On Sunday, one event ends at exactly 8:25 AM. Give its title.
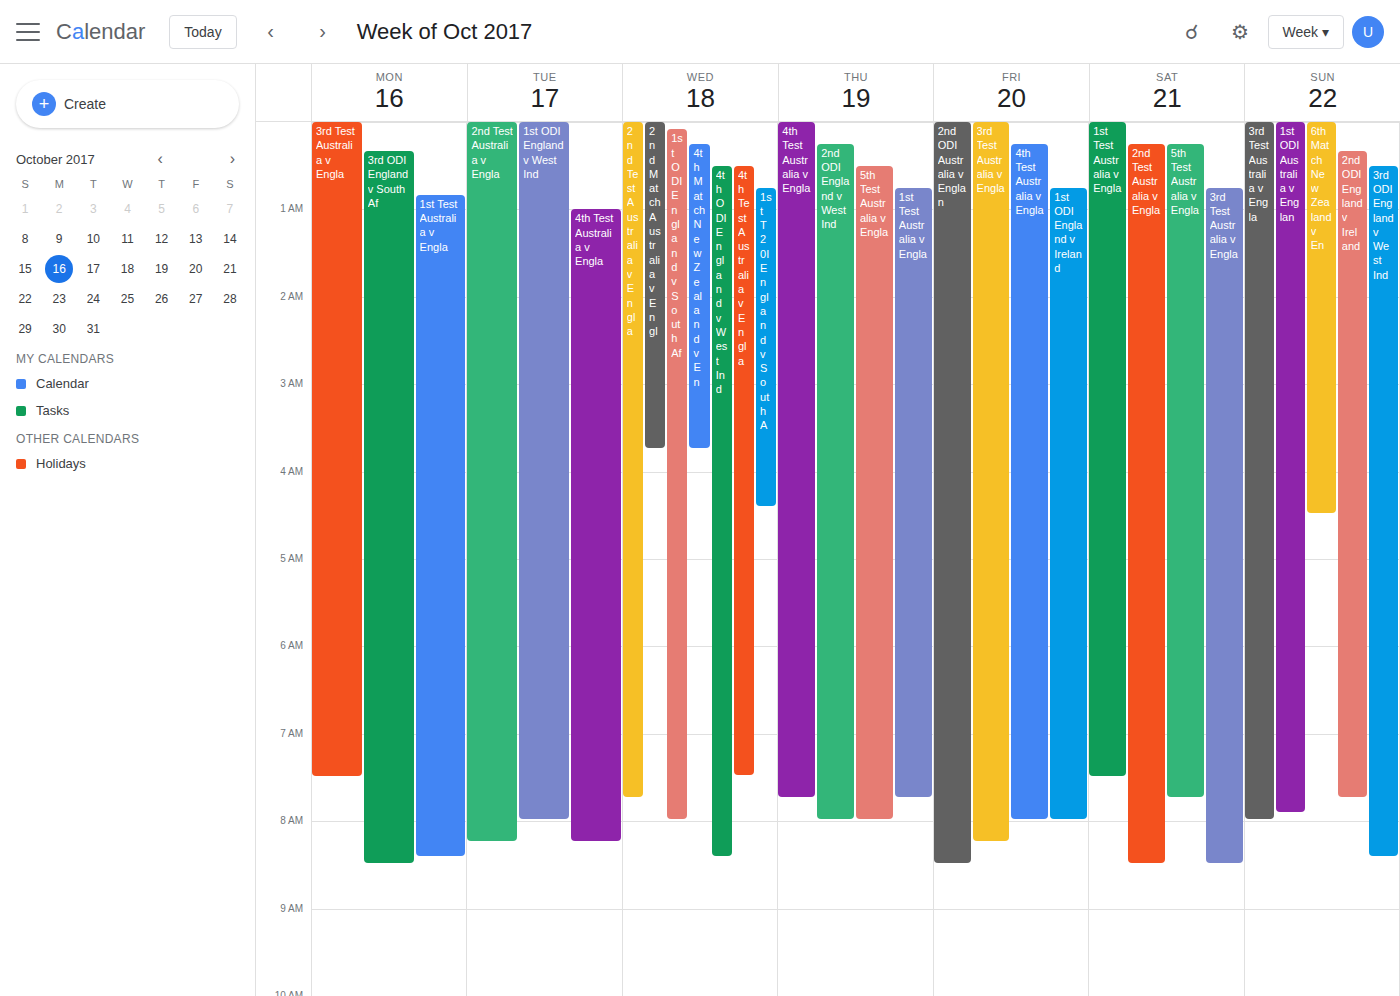
"3rd ODI England v West Ind"